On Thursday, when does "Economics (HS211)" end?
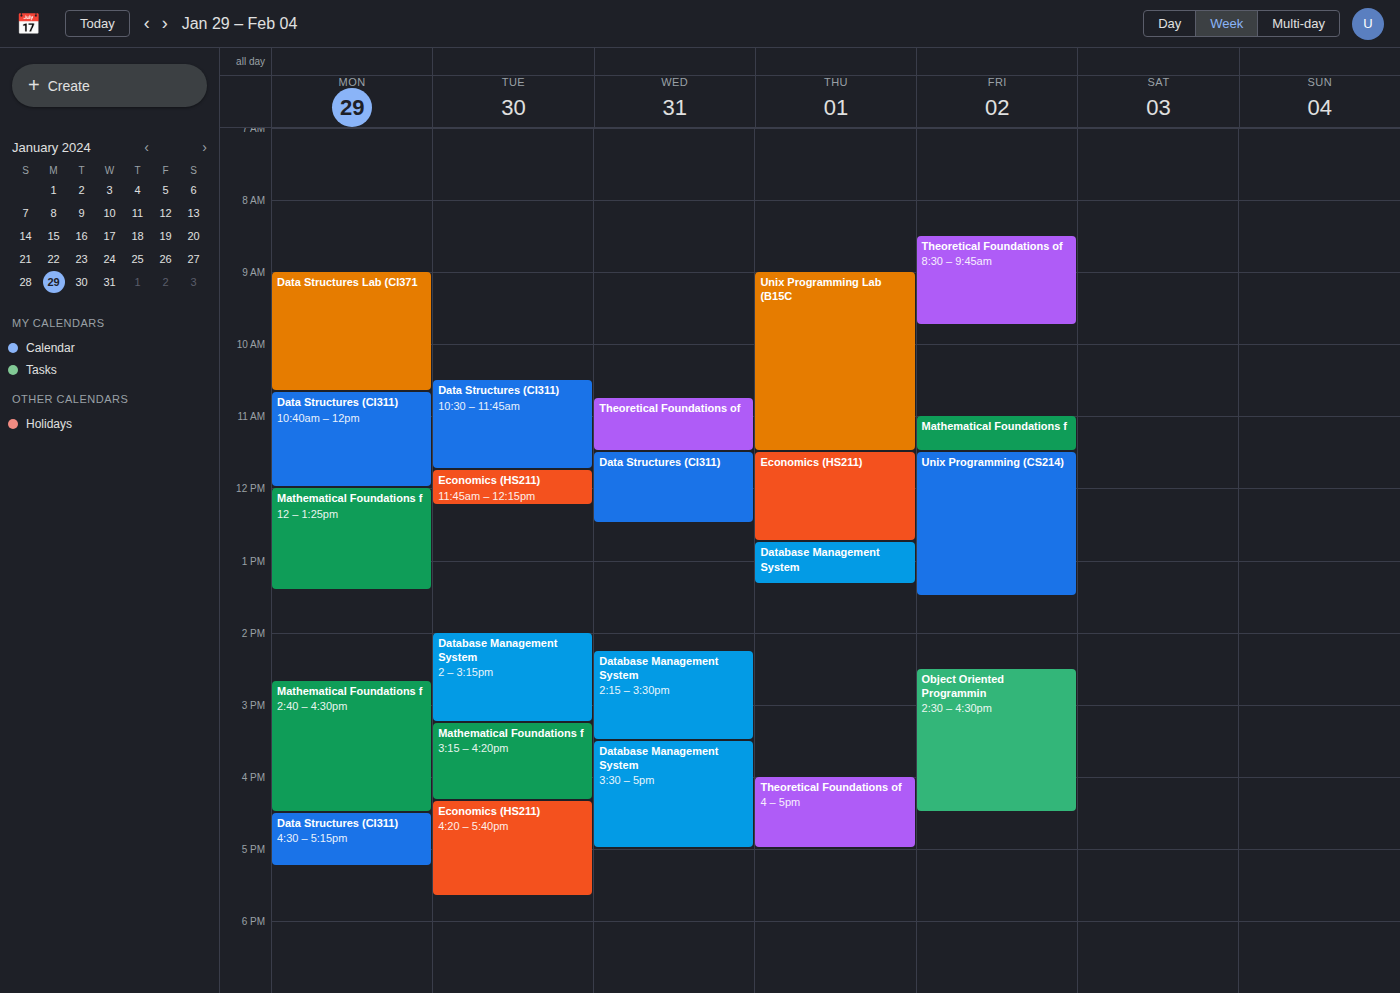
12:45 PM